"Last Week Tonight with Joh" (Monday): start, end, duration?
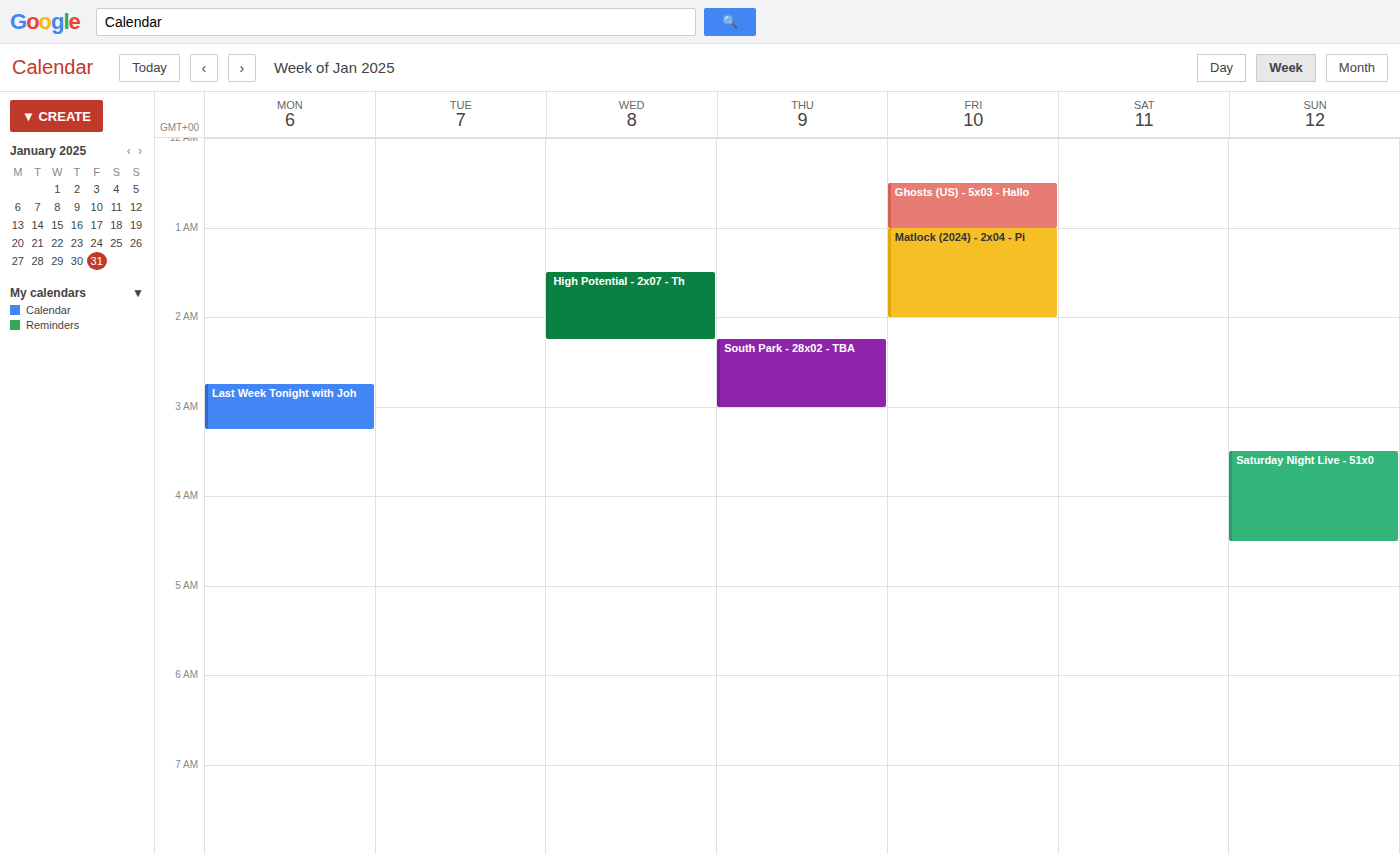
2:45 AM to 3:15 AM, 30 minutes